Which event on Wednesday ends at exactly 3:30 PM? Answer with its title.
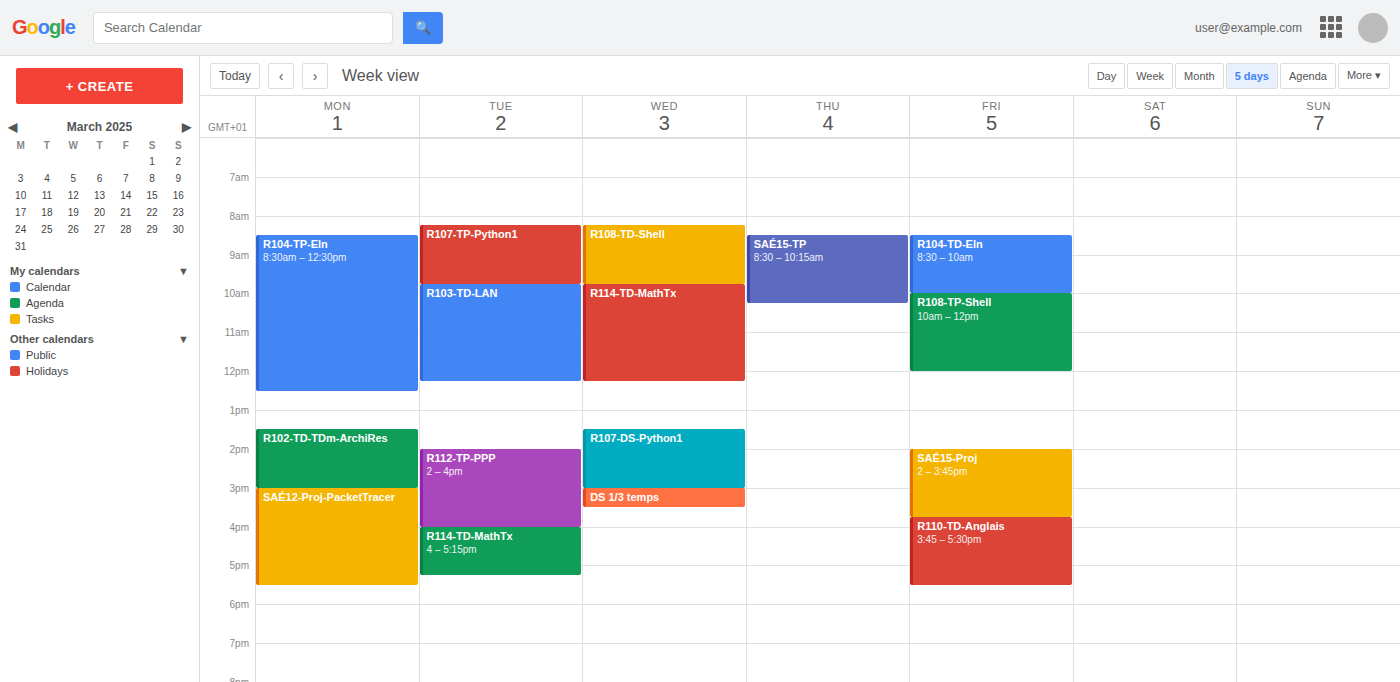
"DS 1/3 temps"